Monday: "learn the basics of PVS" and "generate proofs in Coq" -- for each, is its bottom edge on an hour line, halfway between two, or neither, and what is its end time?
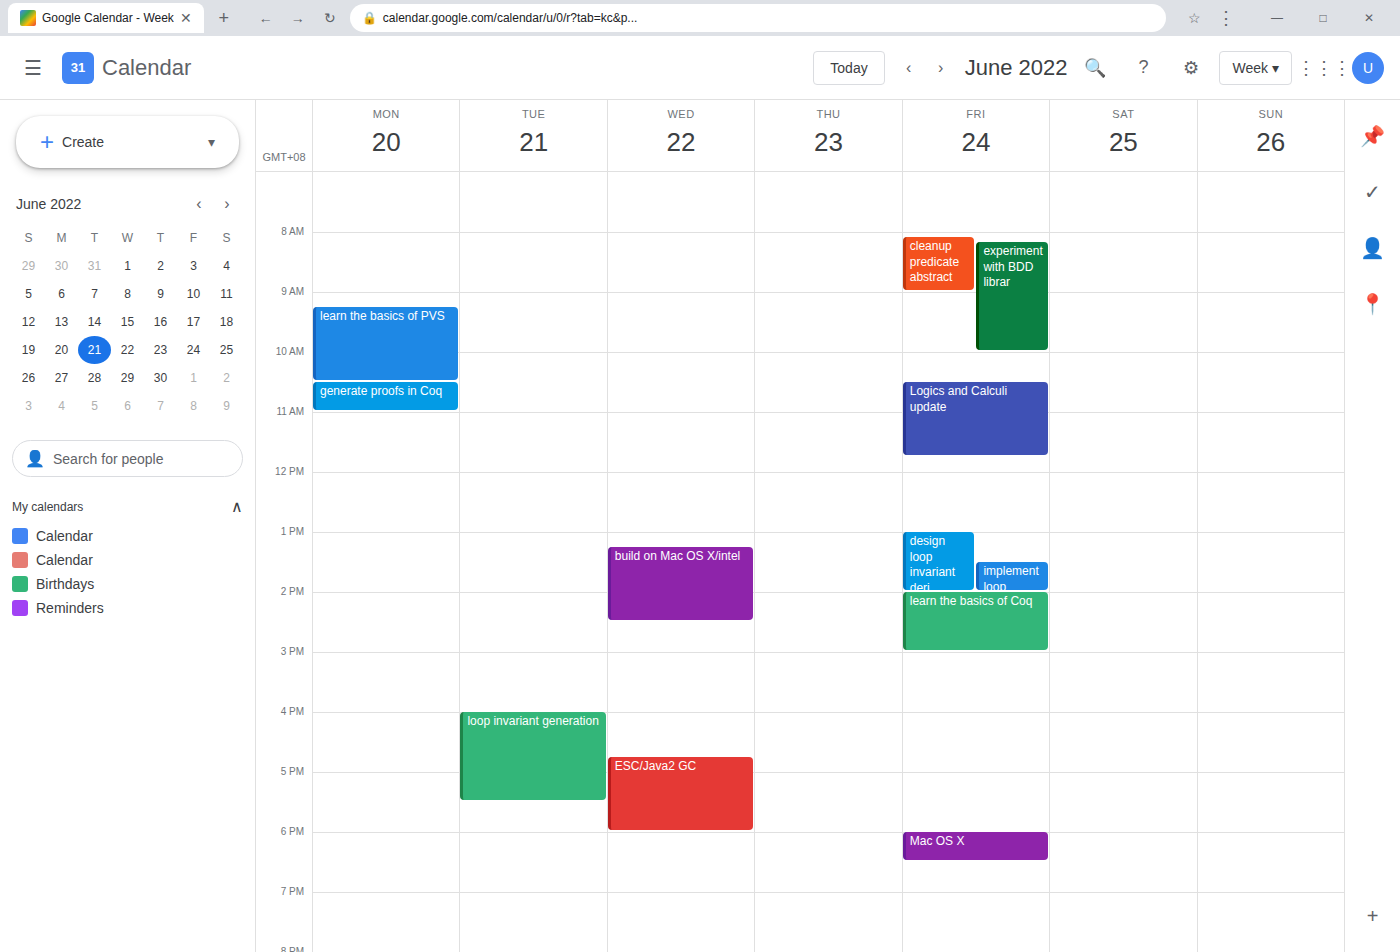
"learn the basics of PVS": 10:30 AM, halfway between the 10 AM and 11 AM lines. "generate proofs in Coq": 11:00 AM, exactly on the 11 AM line.